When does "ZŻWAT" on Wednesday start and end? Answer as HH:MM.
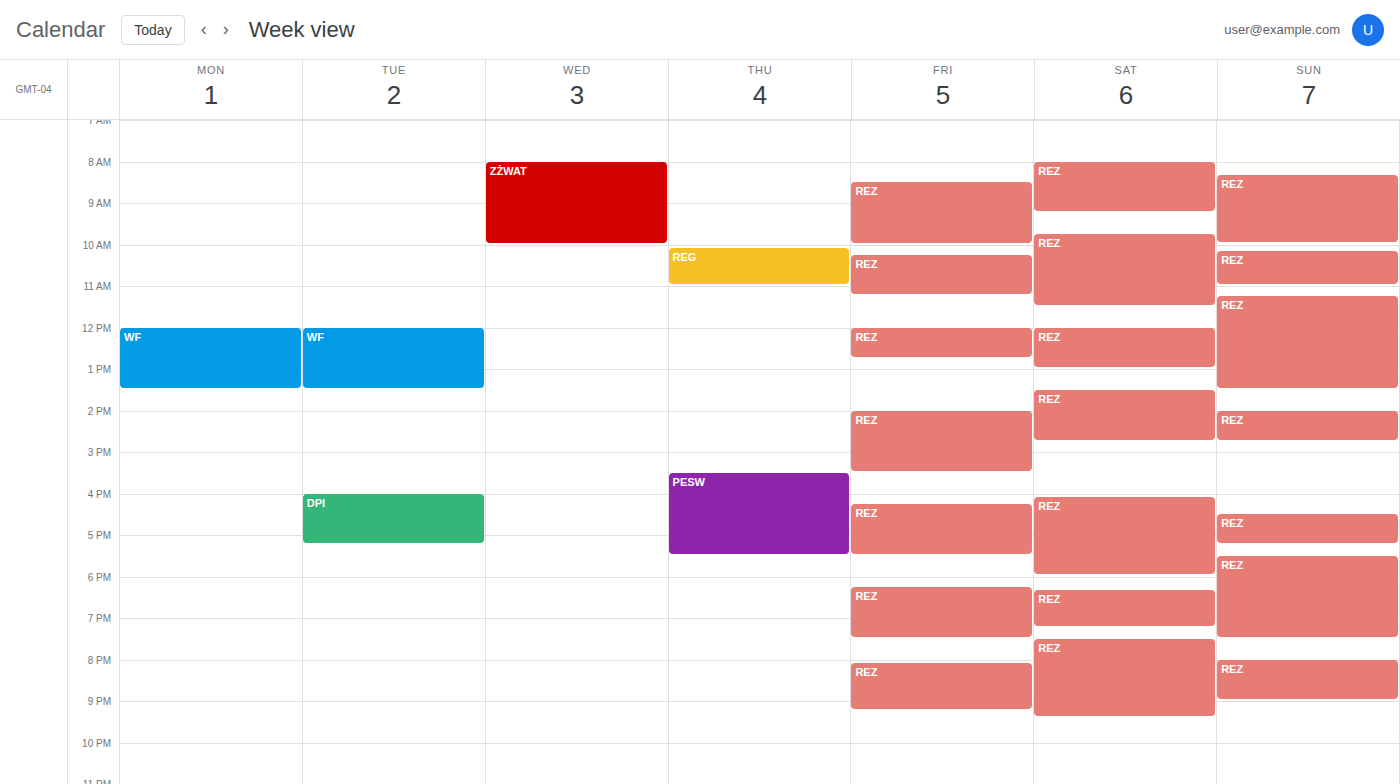
08:00 to 10:00